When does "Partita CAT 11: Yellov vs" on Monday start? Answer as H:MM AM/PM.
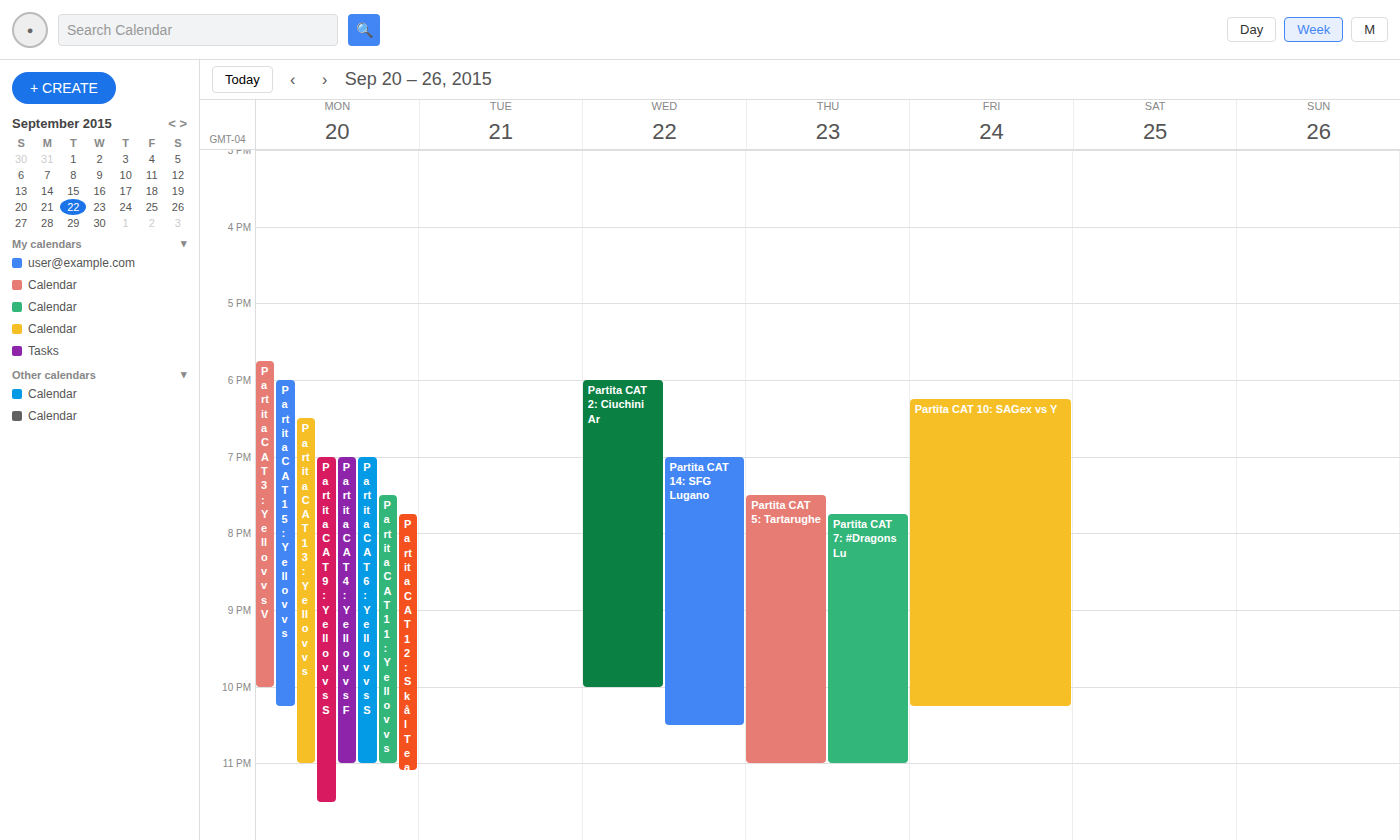
7:30 PM